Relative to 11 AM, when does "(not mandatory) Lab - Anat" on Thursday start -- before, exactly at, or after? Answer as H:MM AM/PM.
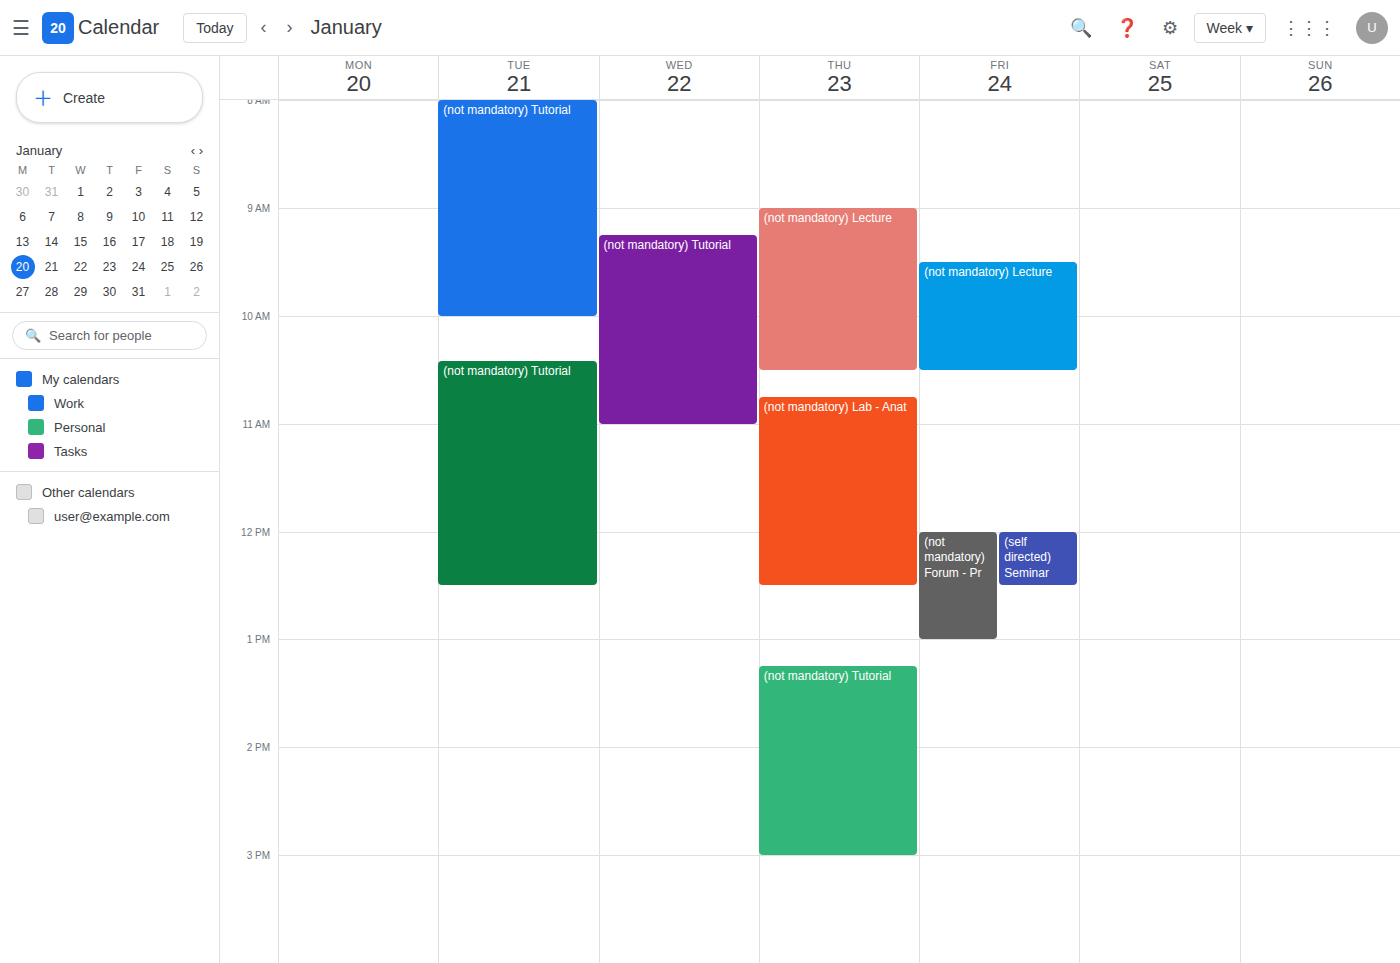
10:45 AM -- before 11 AM, 15 minutes above the 11 AM line.